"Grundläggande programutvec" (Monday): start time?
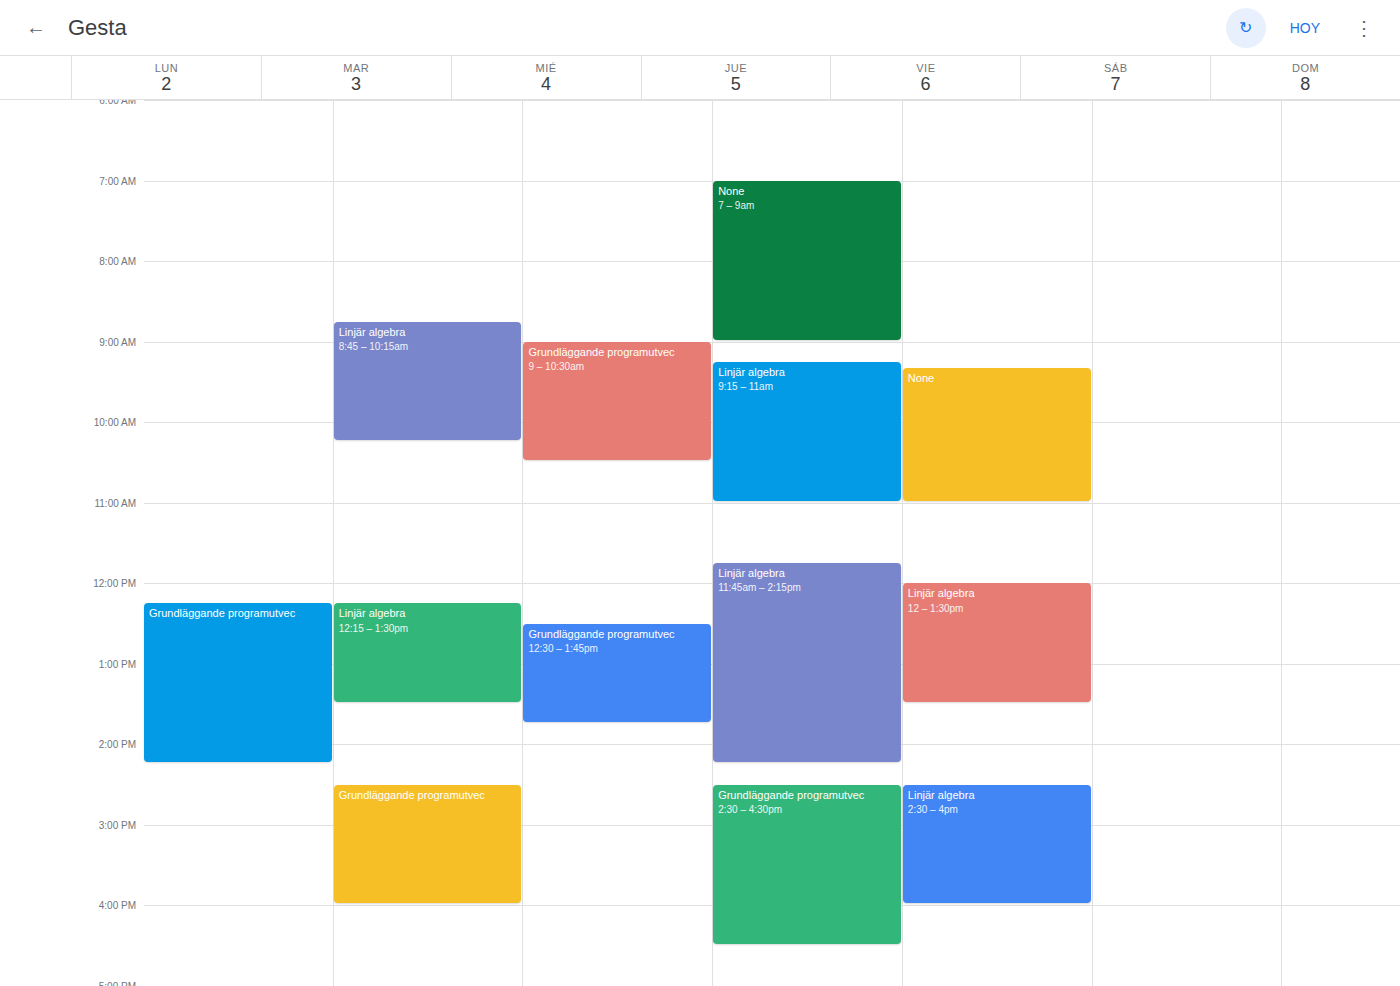
12:15